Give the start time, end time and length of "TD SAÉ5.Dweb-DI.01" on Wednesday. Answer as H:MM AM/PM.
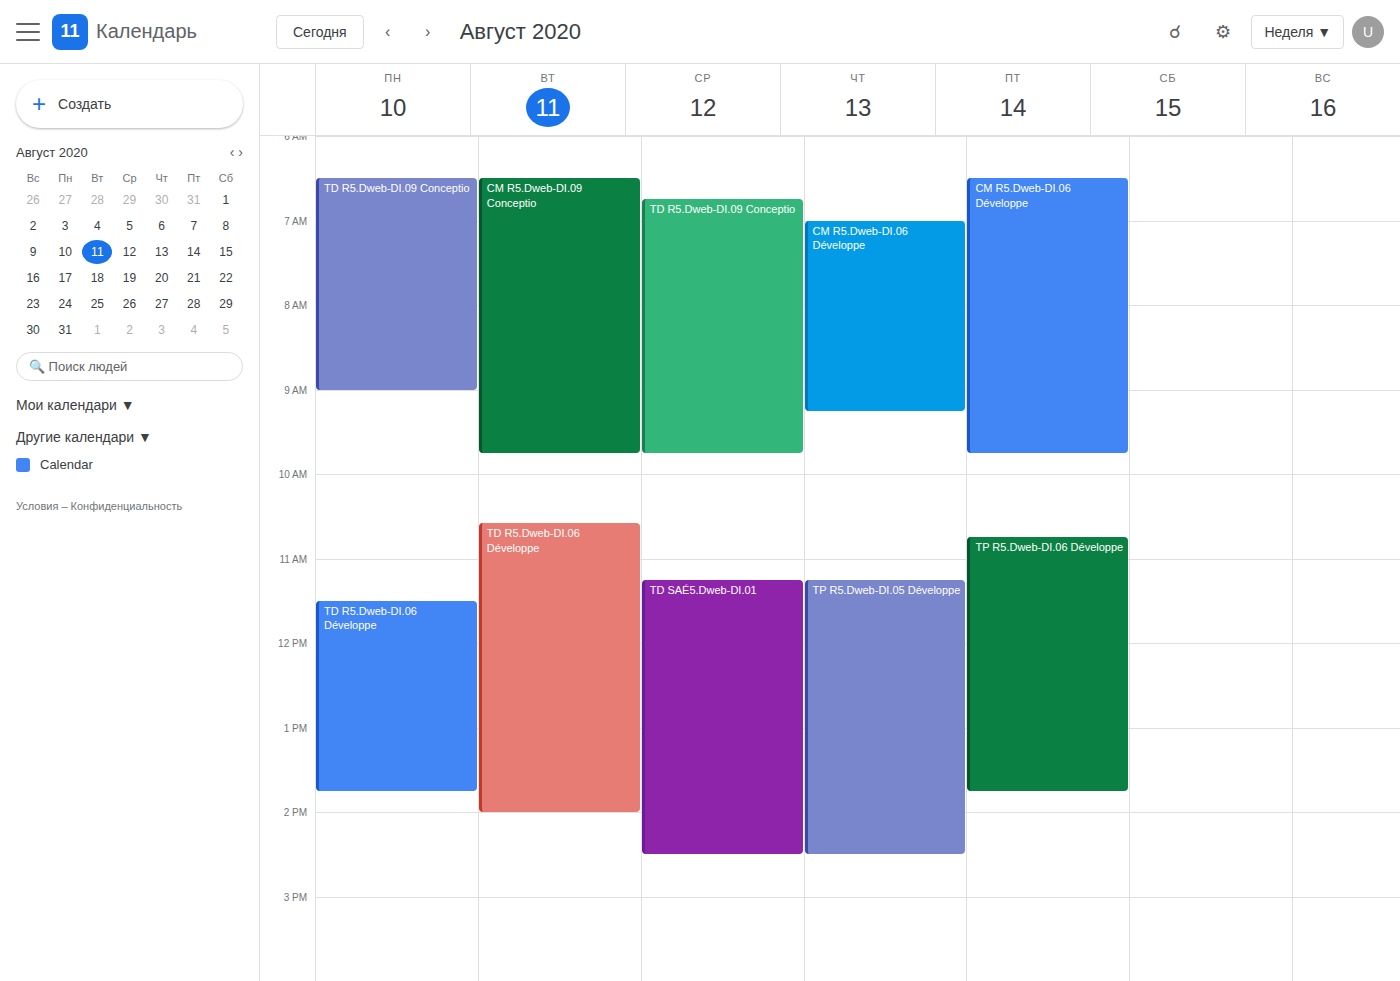
11:15 AM to 2:30 PM, 3 hours 15 minutes